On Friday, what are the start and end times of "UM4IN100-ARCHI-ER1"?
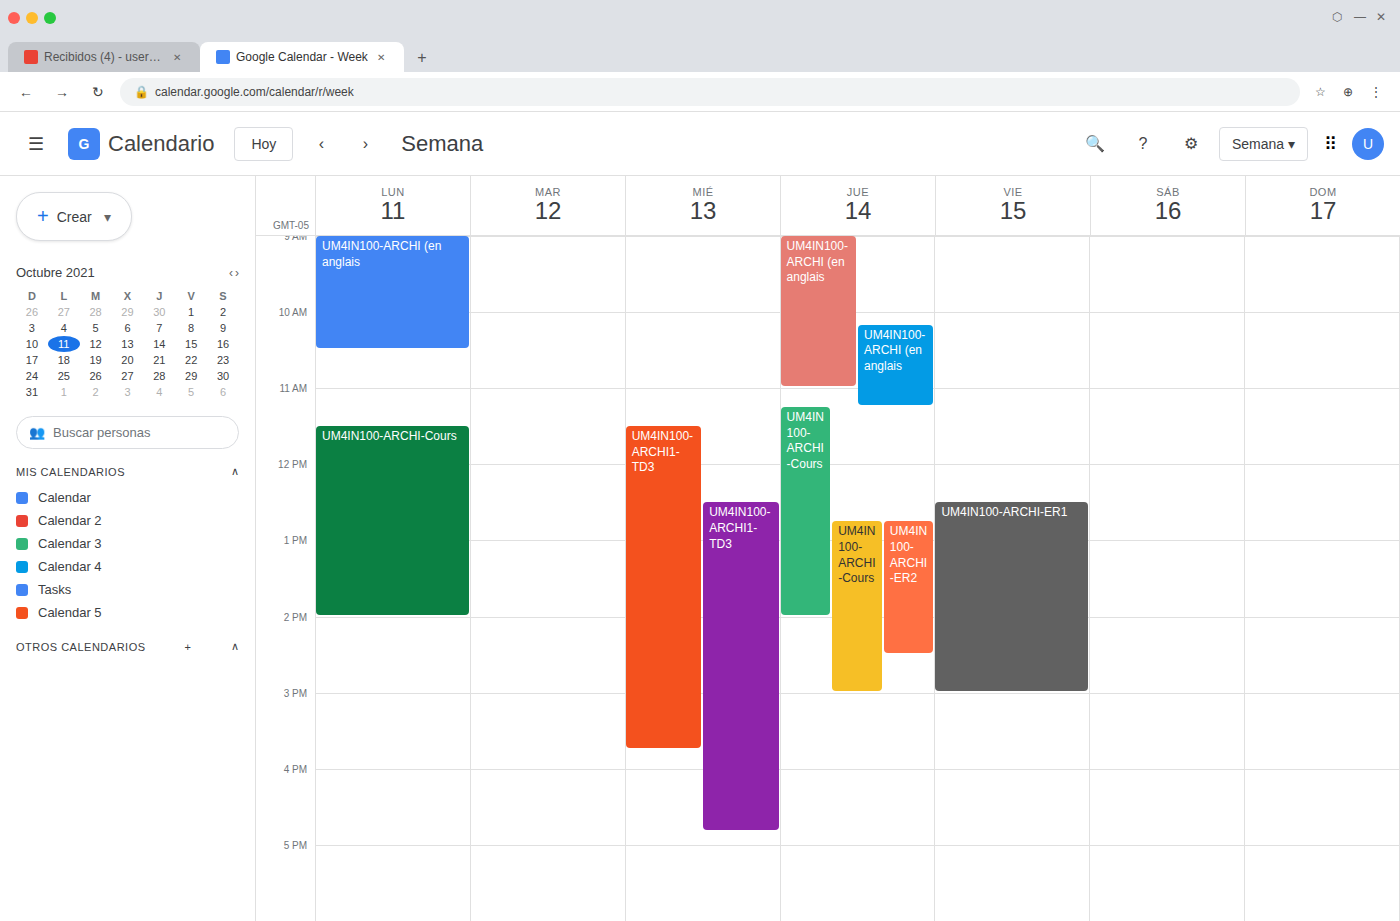
12:30 PM to 3:00 PM